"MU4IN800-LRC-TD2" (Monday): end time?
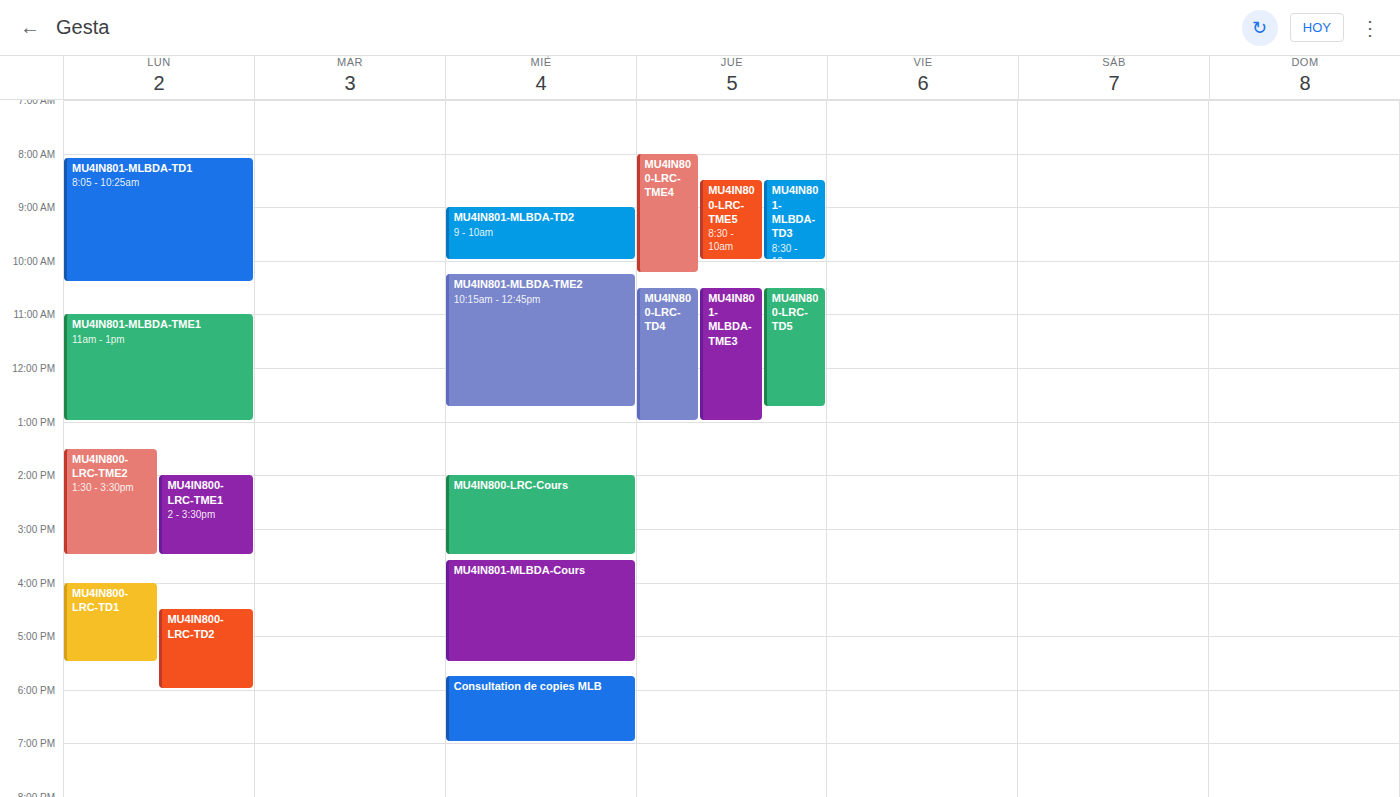
6:00 PM